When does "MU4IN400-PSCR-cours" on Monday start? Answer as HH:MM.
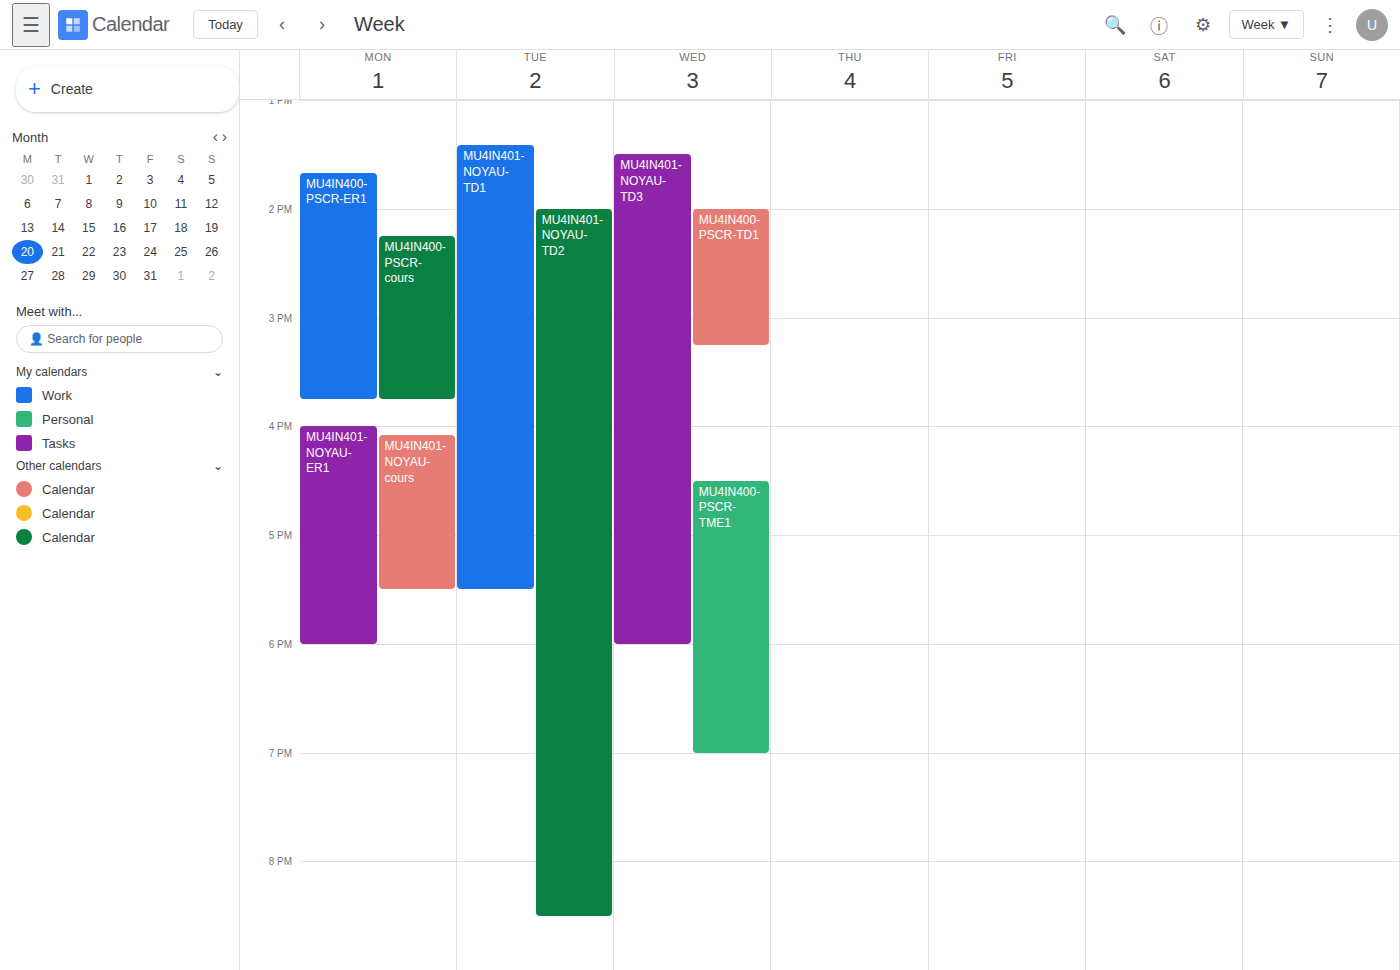
14:15